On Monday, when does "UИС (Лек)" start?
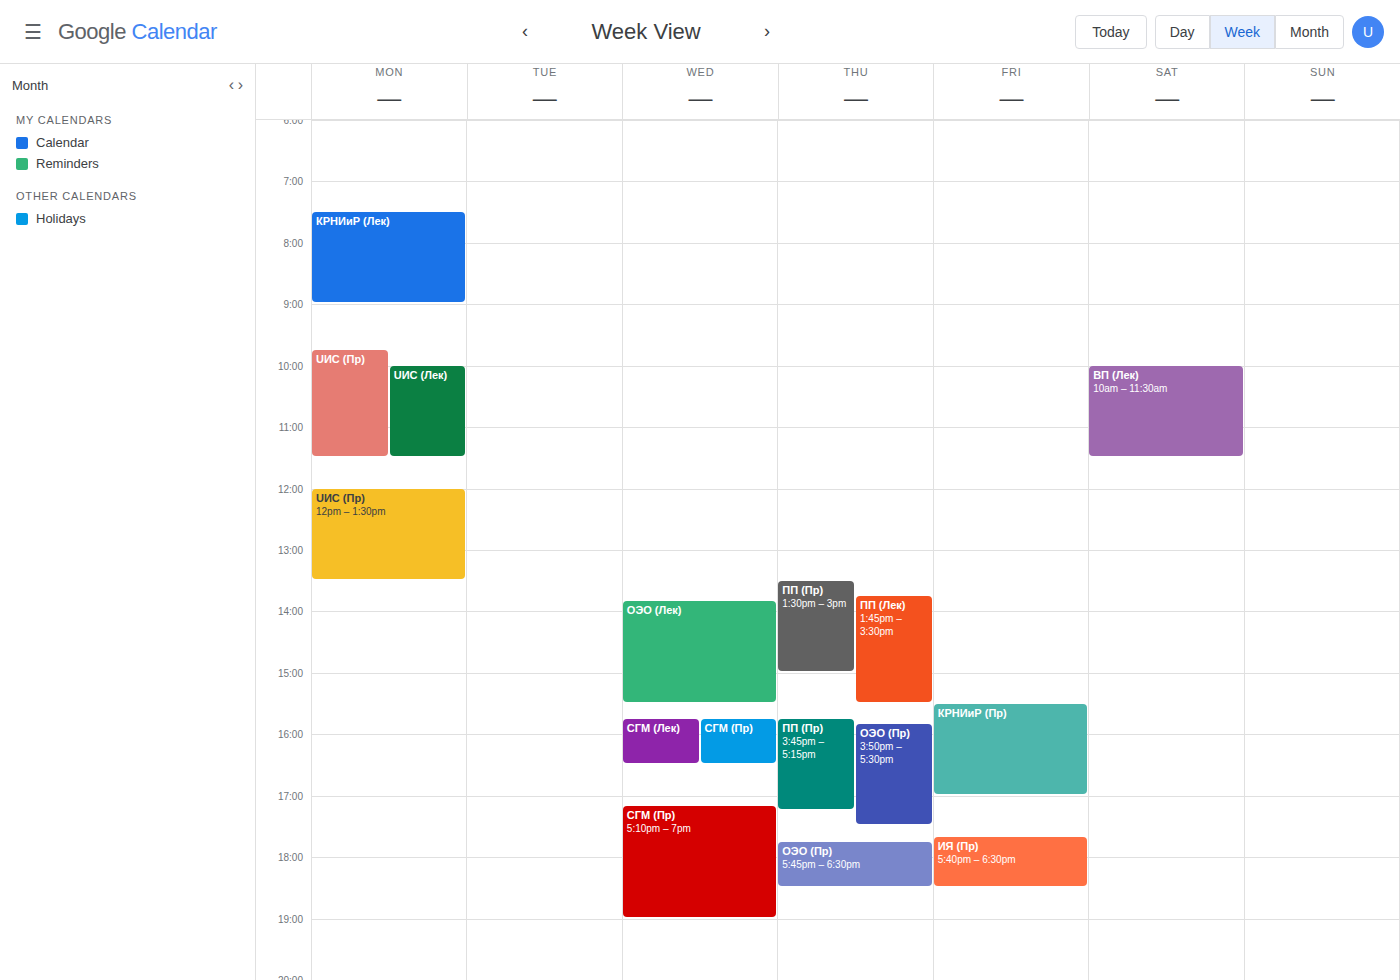
10:00 AM